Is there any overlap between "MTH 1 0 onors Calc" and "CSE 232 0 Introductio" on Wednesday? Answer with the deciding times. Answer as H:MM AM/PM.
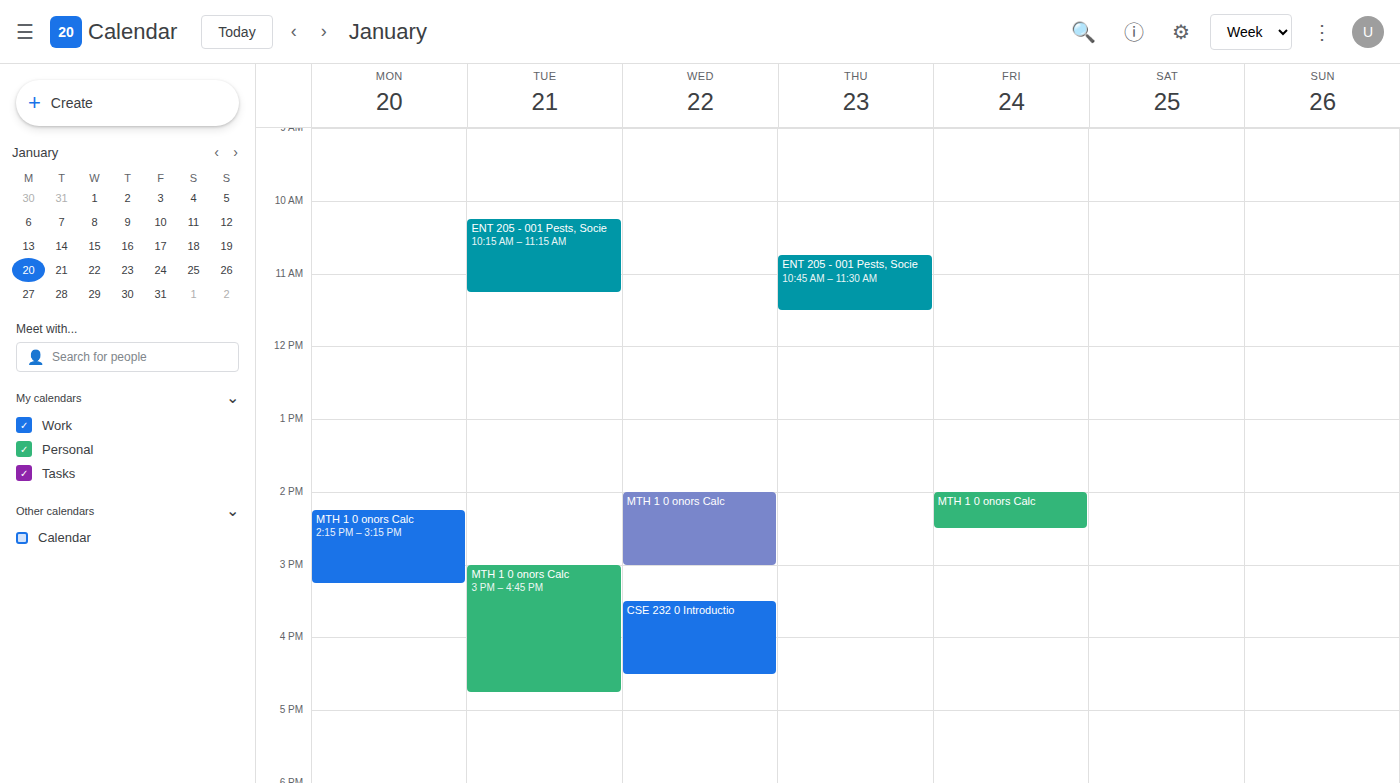
"MTH 1 0 onors Calc" ends at 3:00 PM and "CSE 232 0 Introductio" starts at 3:30 PM -- no overlap.